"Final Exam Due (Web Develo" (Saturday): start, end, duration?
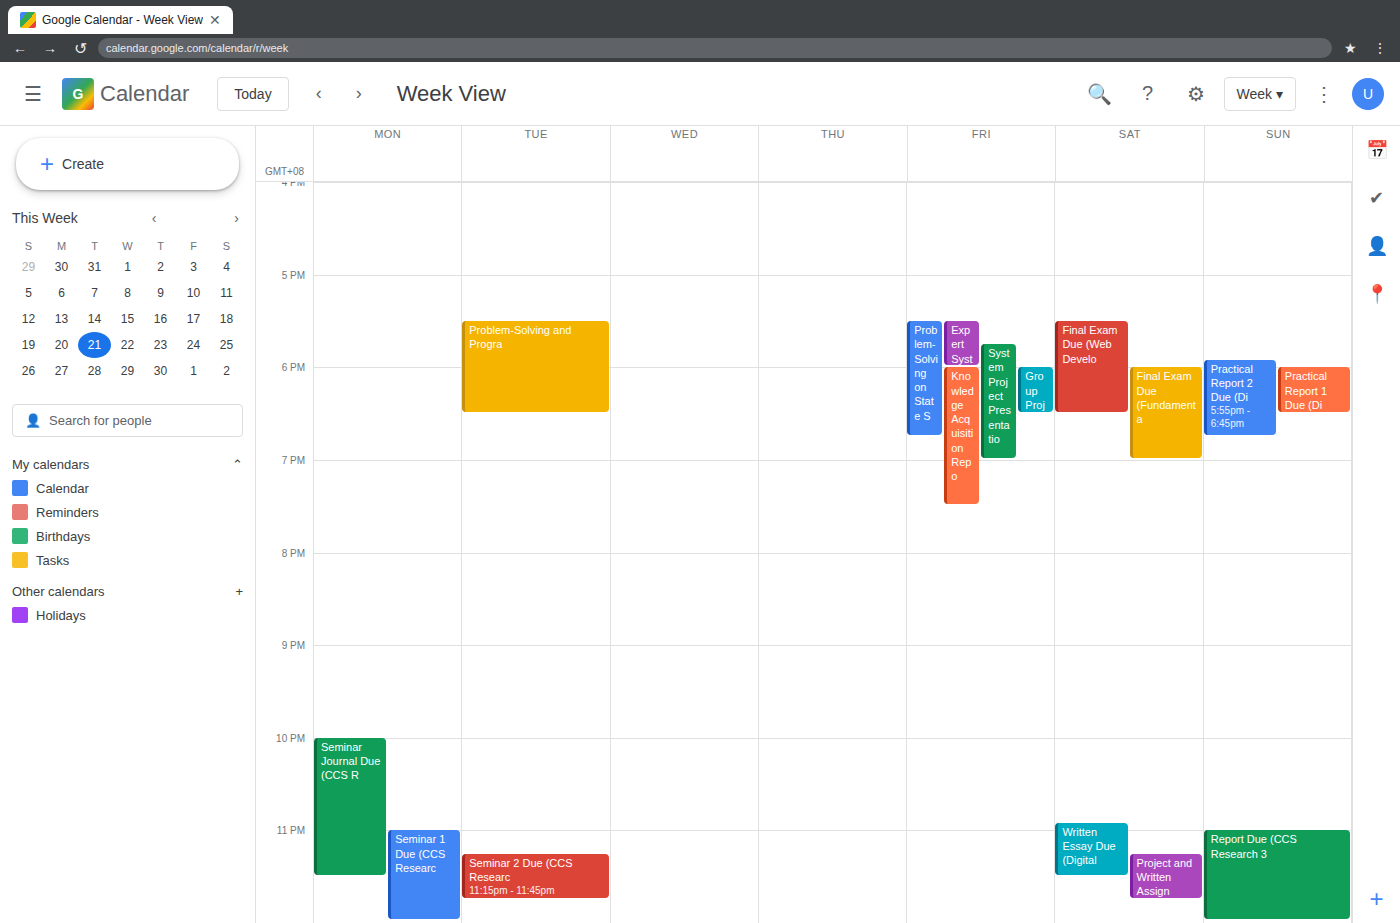
17:30 to 18:30, 1 hour